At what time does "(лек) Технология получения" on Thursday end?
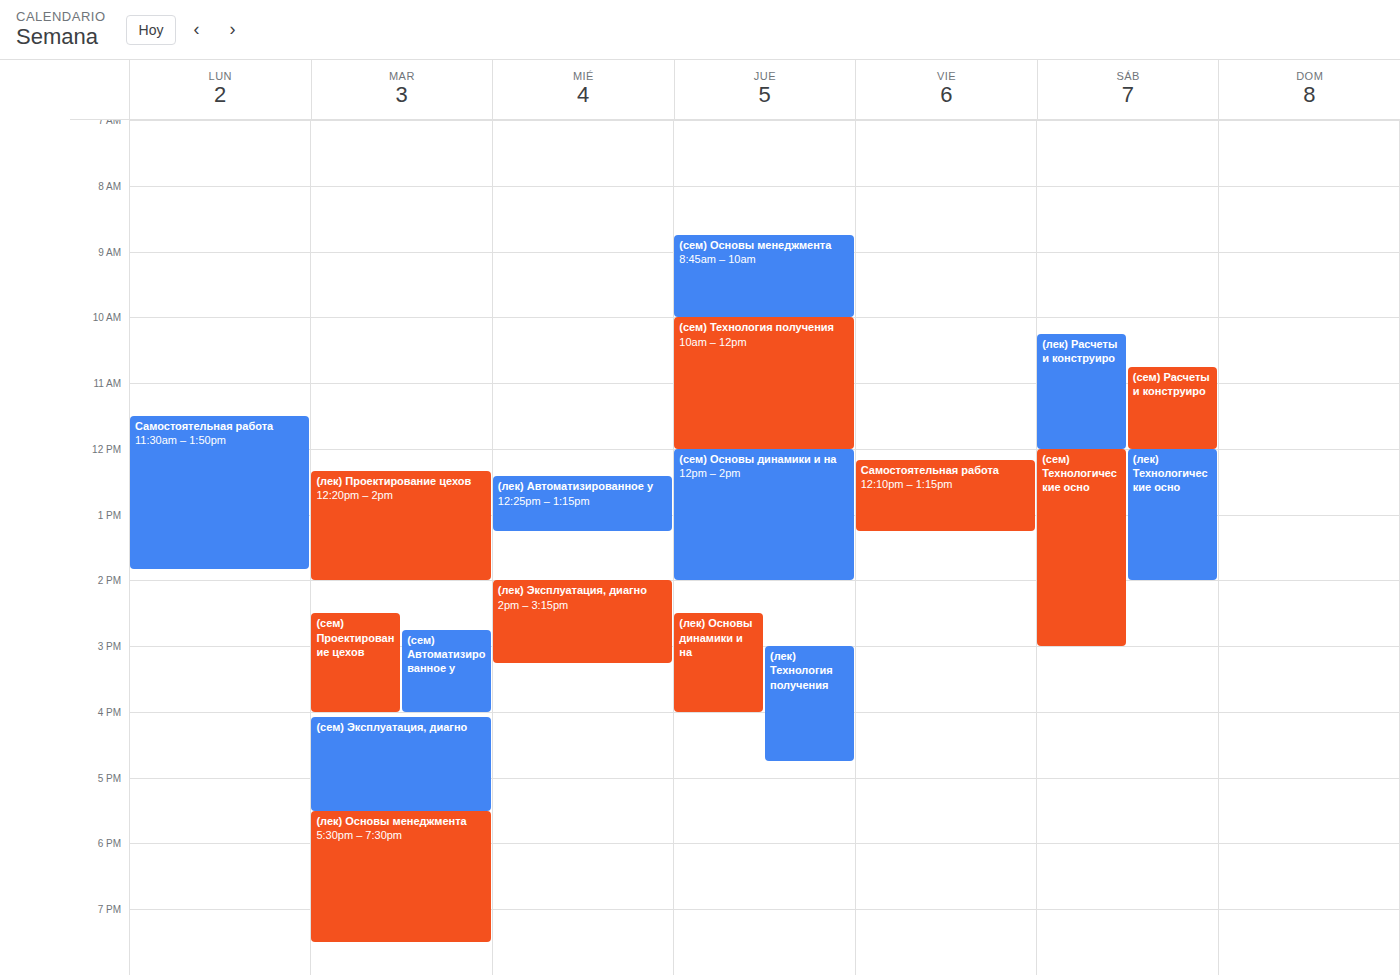
4:45 PM